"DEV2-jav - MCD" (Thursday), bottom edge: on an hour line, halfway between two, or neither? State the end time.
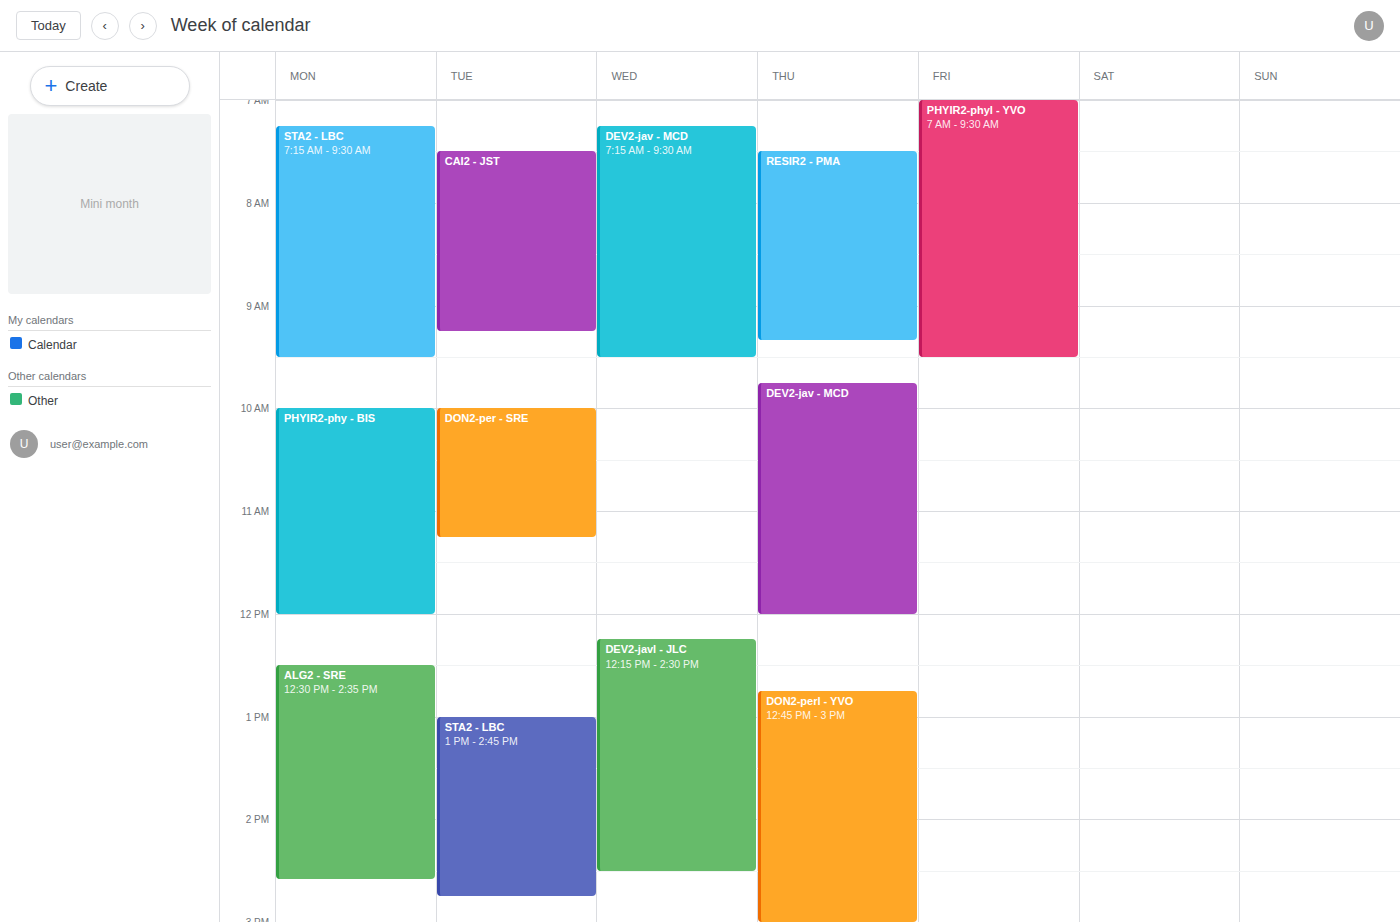
12:00 PM -- exactly on the 12 PM line.